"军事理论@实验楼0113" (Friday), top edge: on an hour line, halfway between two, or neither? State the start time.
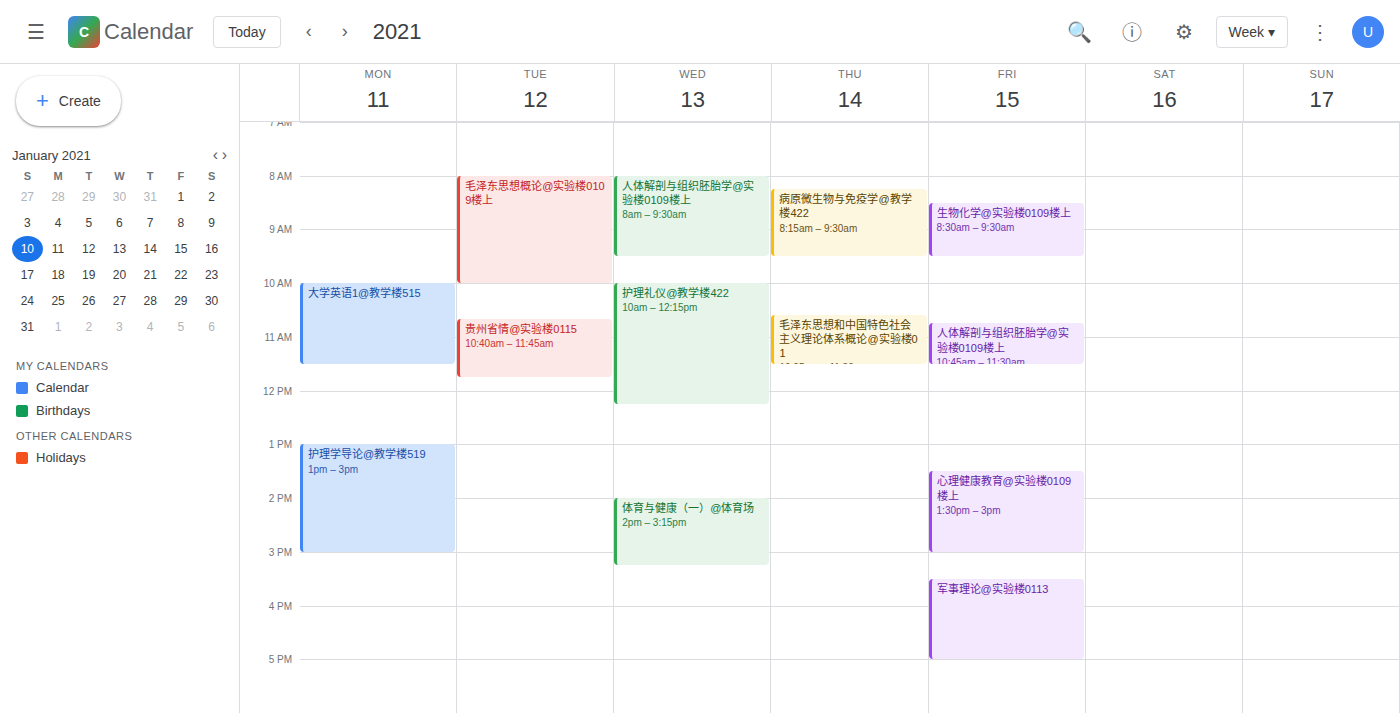
3:30 PM -- halfway between the 3 PM and 4 PM lines.